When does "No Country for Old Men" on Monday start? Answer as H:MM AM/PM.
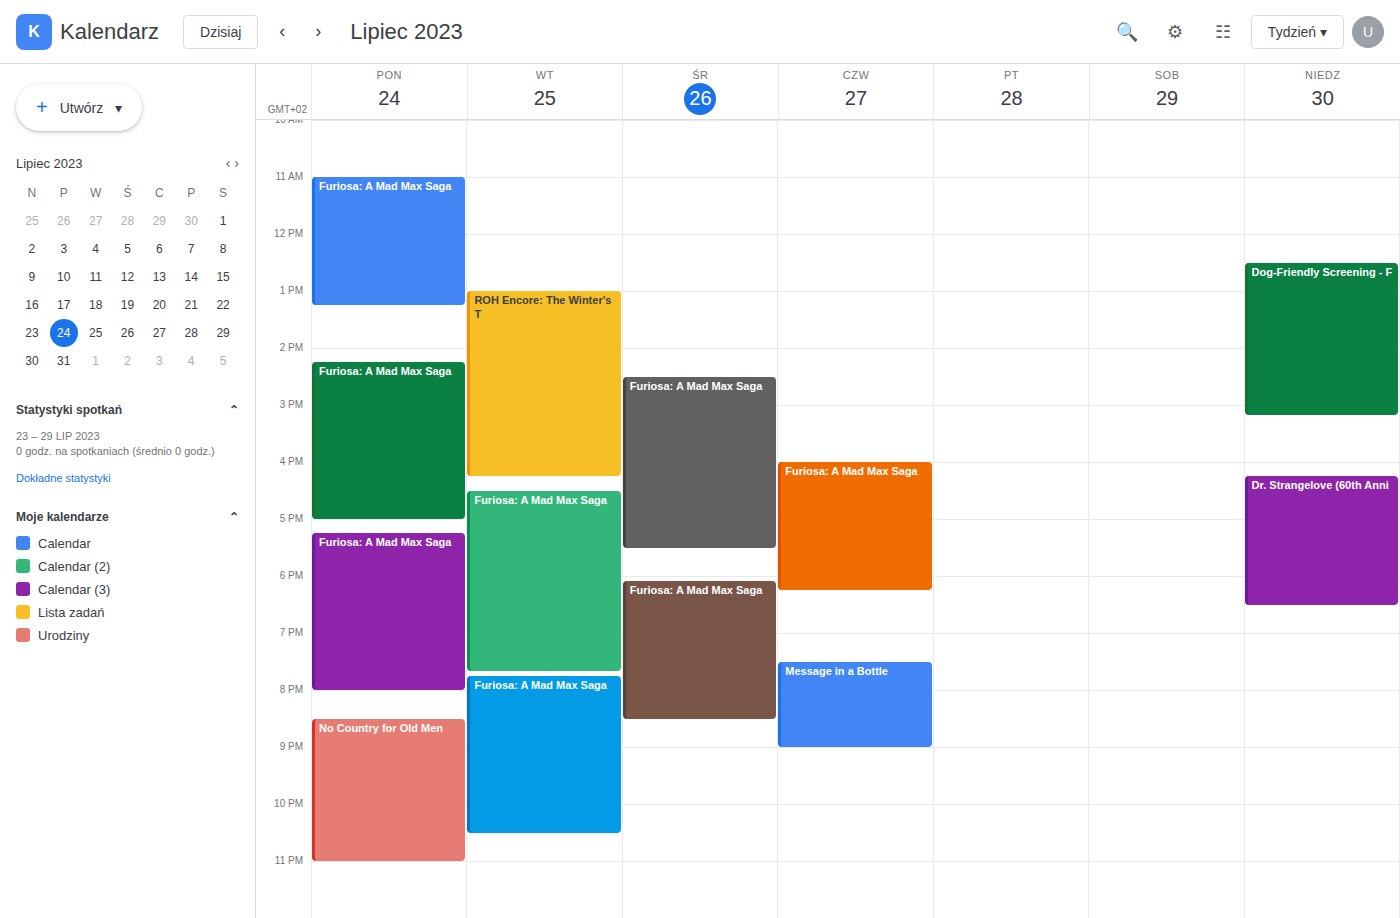
8:30 PM